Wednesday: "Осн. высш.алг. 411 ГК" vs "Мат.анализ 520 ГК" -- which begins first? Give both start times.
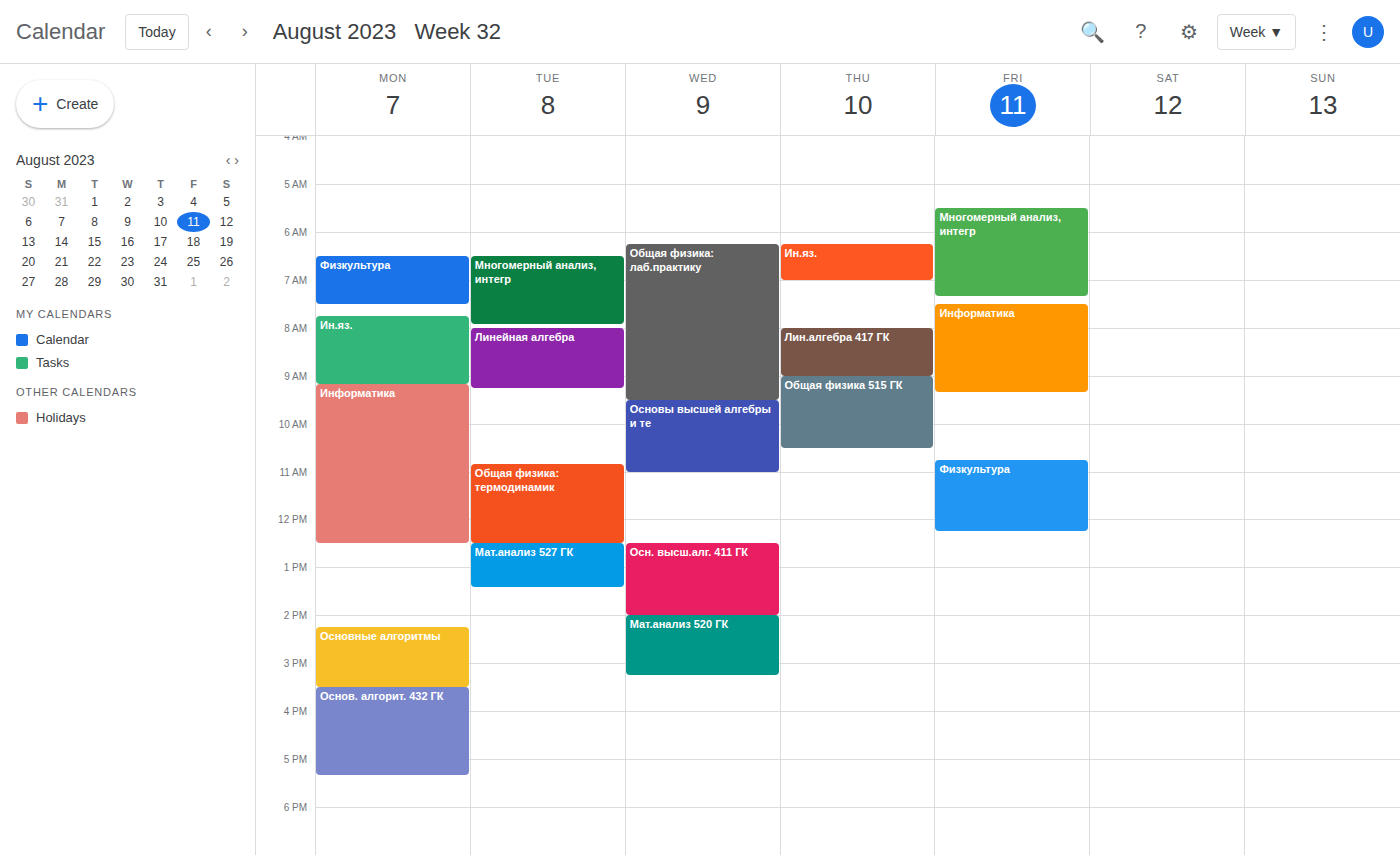
"Осн. высш.алг. 411 ГК" 12:30 PM; "Мат.анализ 520 ГК" 2:00 PM.